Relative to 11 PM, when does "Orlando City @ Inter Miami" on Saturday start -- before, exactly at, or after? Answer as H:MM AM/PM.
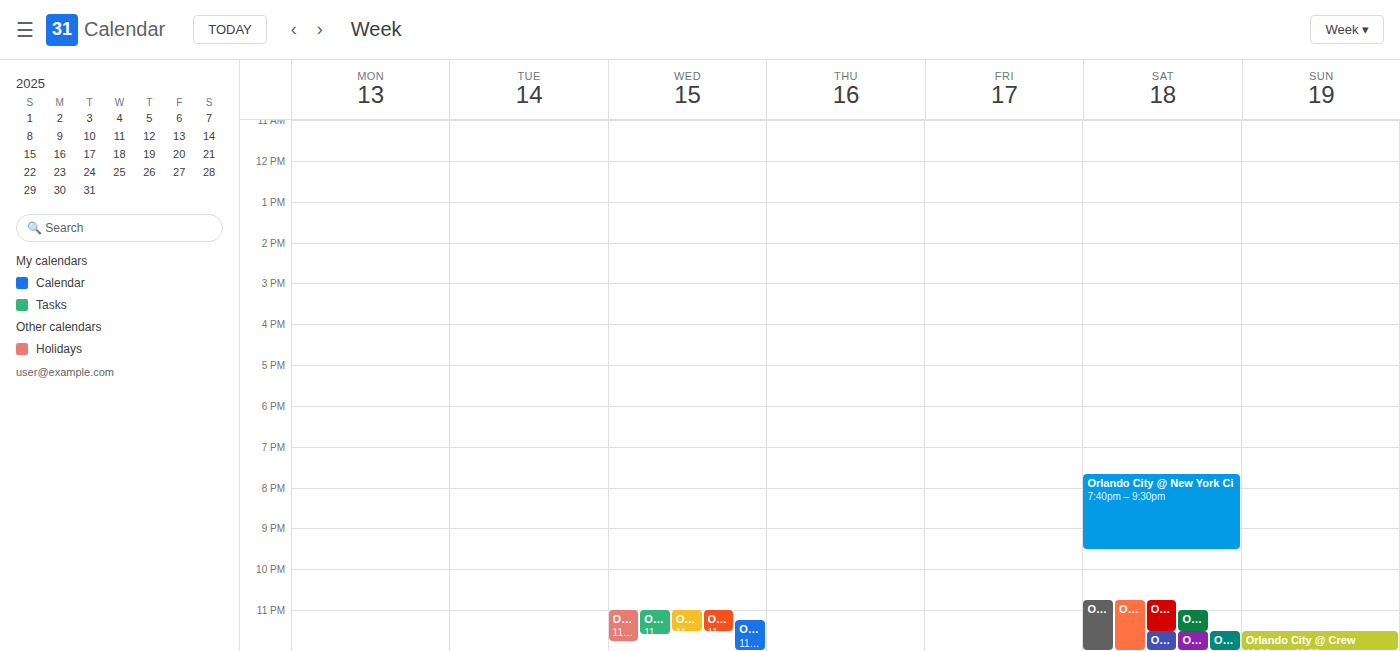
10:45 PM -- before 11 PM, 15 minutes above the 11 PM line.